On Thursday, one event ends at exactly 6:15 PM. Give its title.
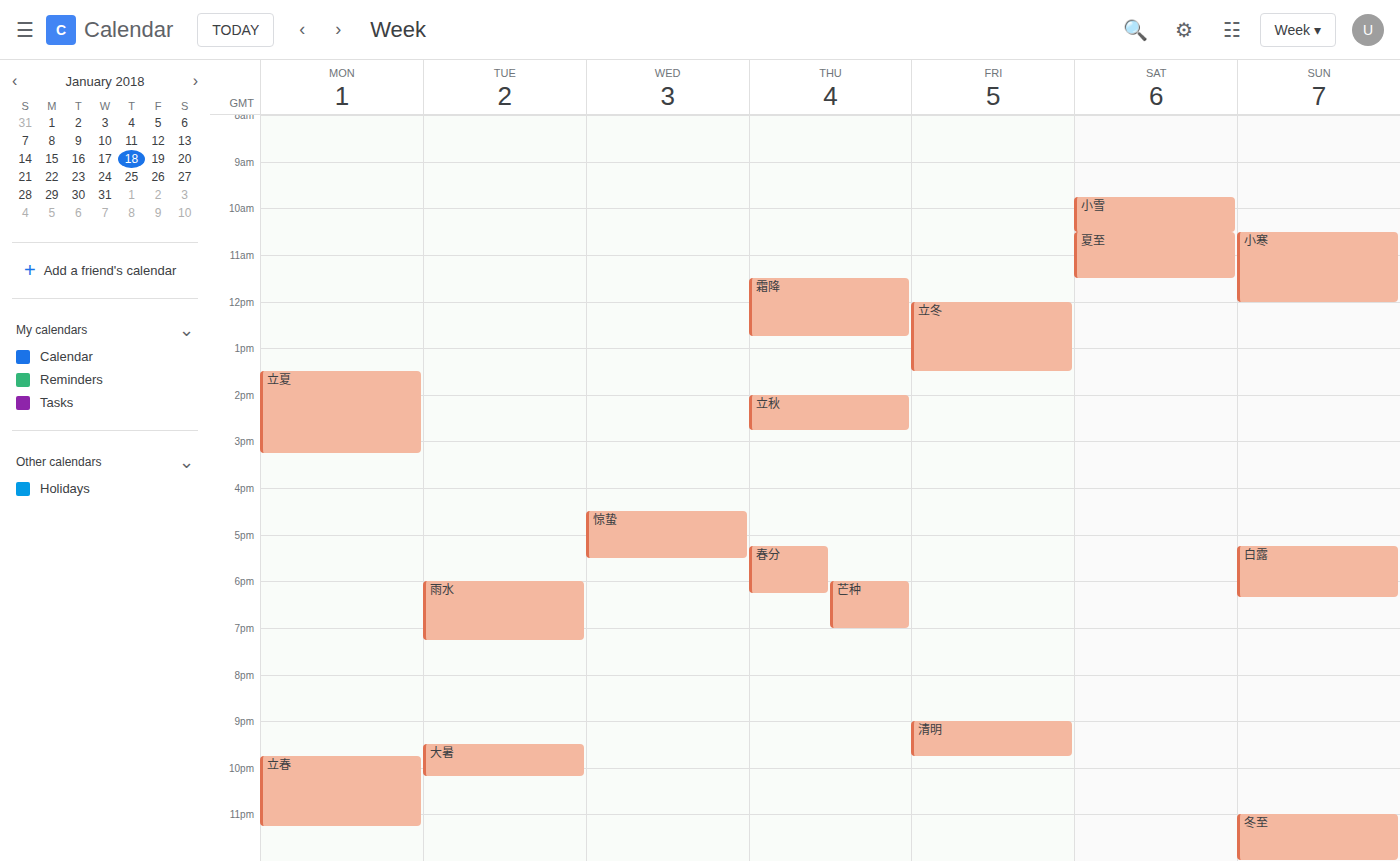
"春分"